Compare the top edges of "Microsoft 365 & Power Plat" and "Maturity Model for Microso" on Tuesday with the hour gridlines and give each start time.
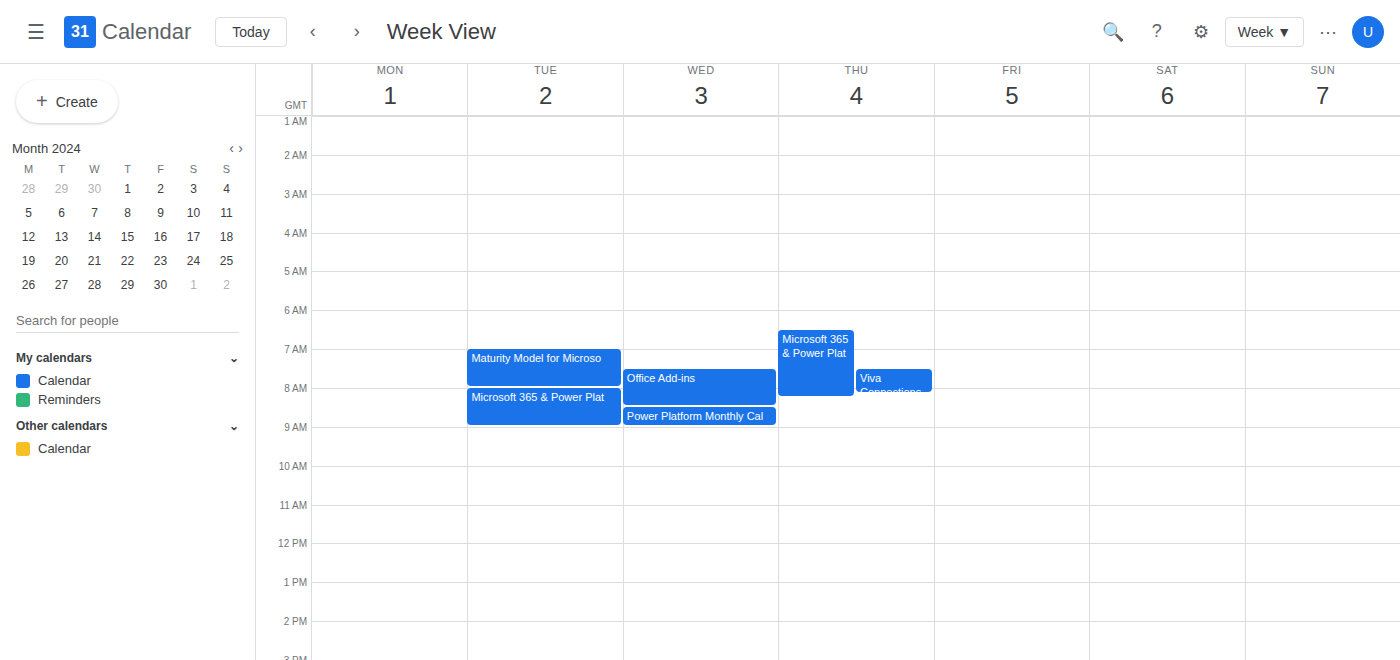
"Microsoft 365 & Power Plat": 8:00 AM, exactly on the 8 AM line. "Maturity Model for Microso": 7:00 AM, exactly on the 7 AM line.